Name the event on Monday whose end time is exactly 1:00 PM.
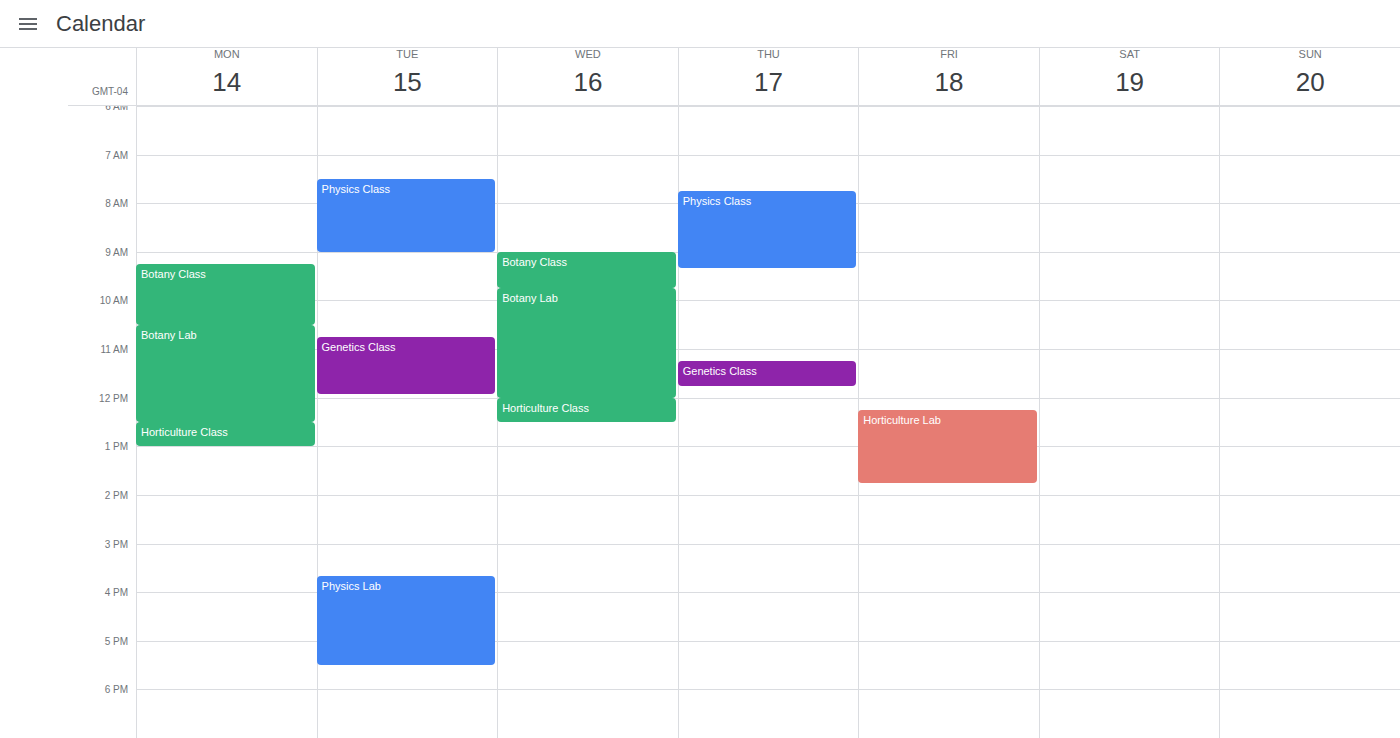
"Horticulture Class"